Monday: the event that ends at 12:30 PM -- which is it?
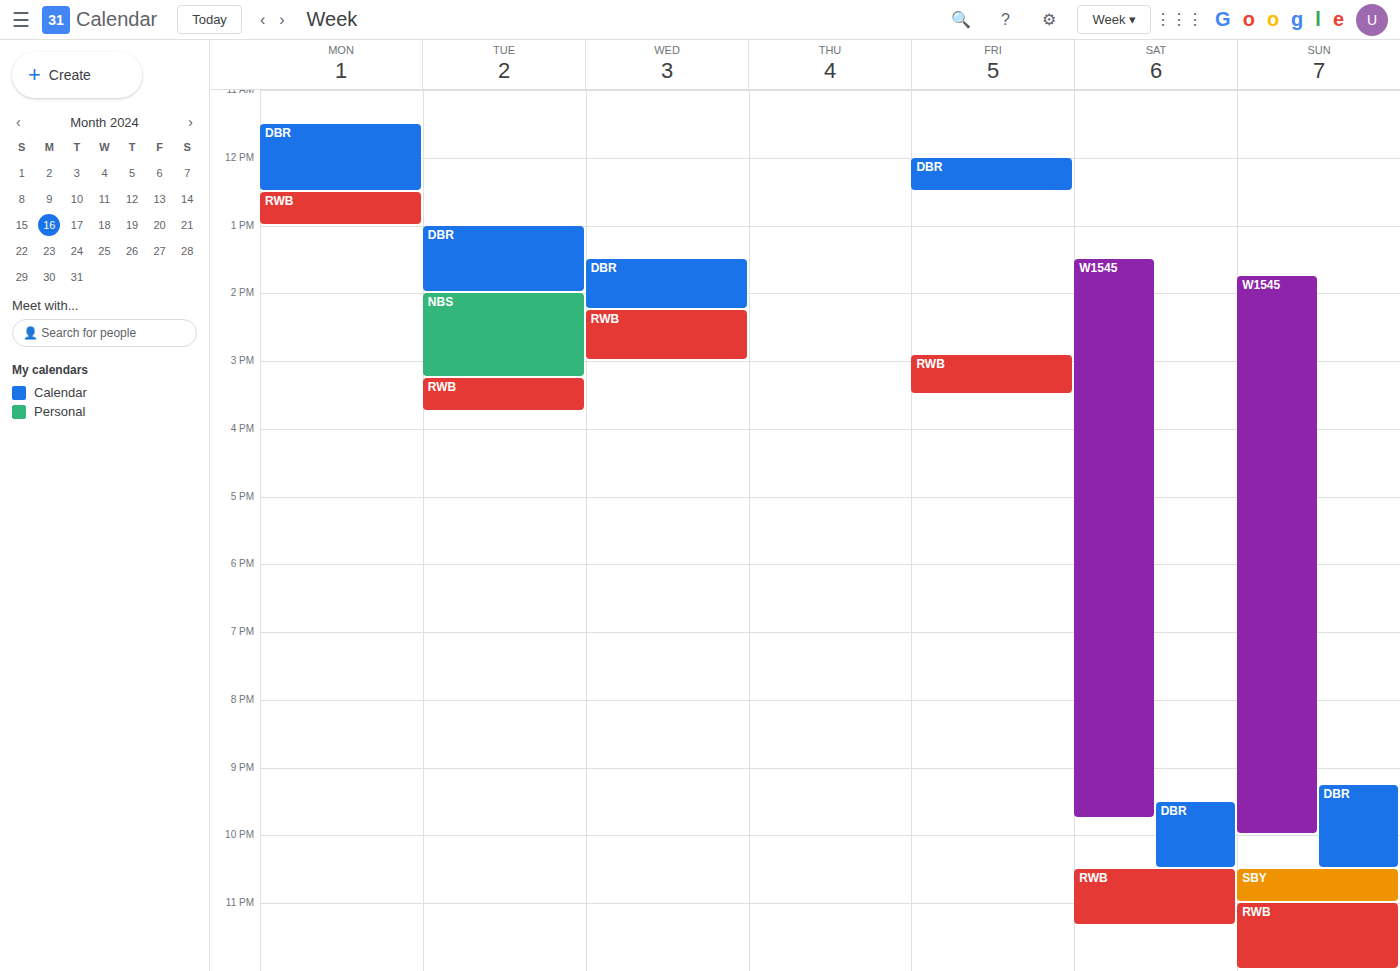
"DBR"